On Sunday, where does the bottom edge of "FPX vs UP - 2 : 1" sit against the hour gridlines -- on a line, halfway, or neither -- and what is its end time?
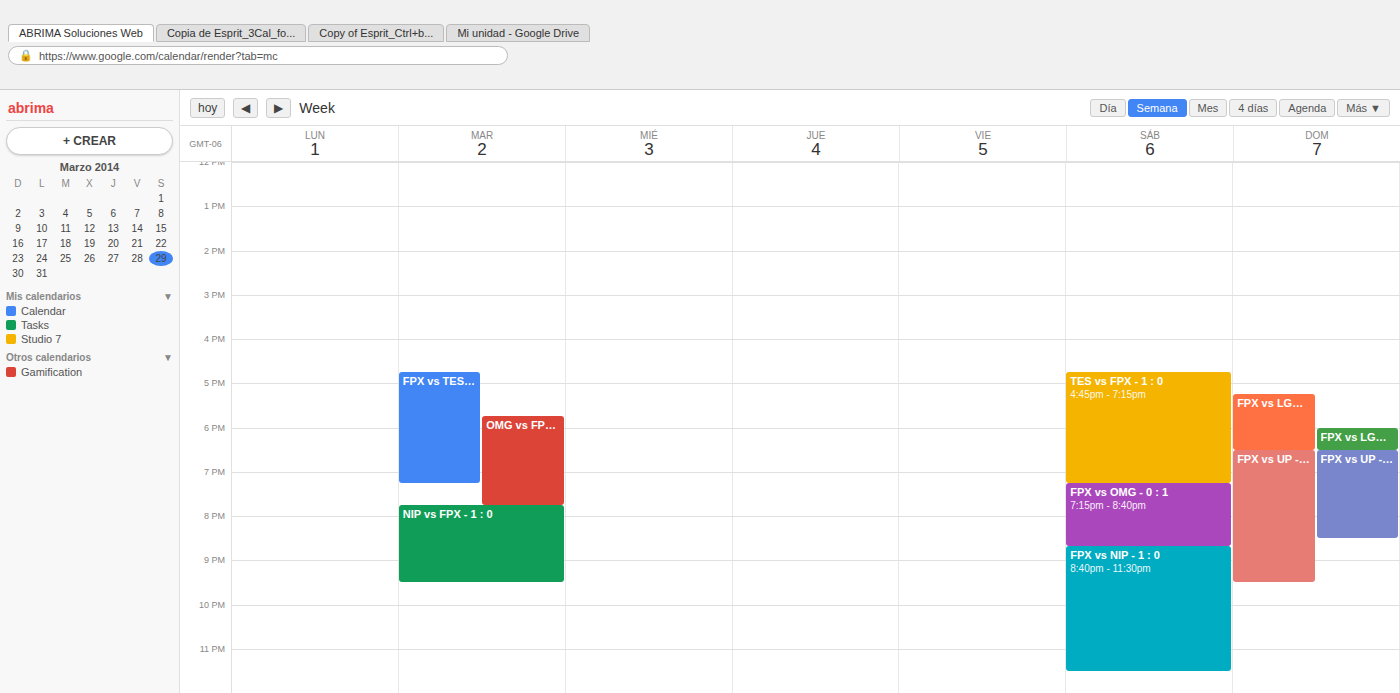
9:30 PM -- halfway between the 9 PM and 10 PM lines.